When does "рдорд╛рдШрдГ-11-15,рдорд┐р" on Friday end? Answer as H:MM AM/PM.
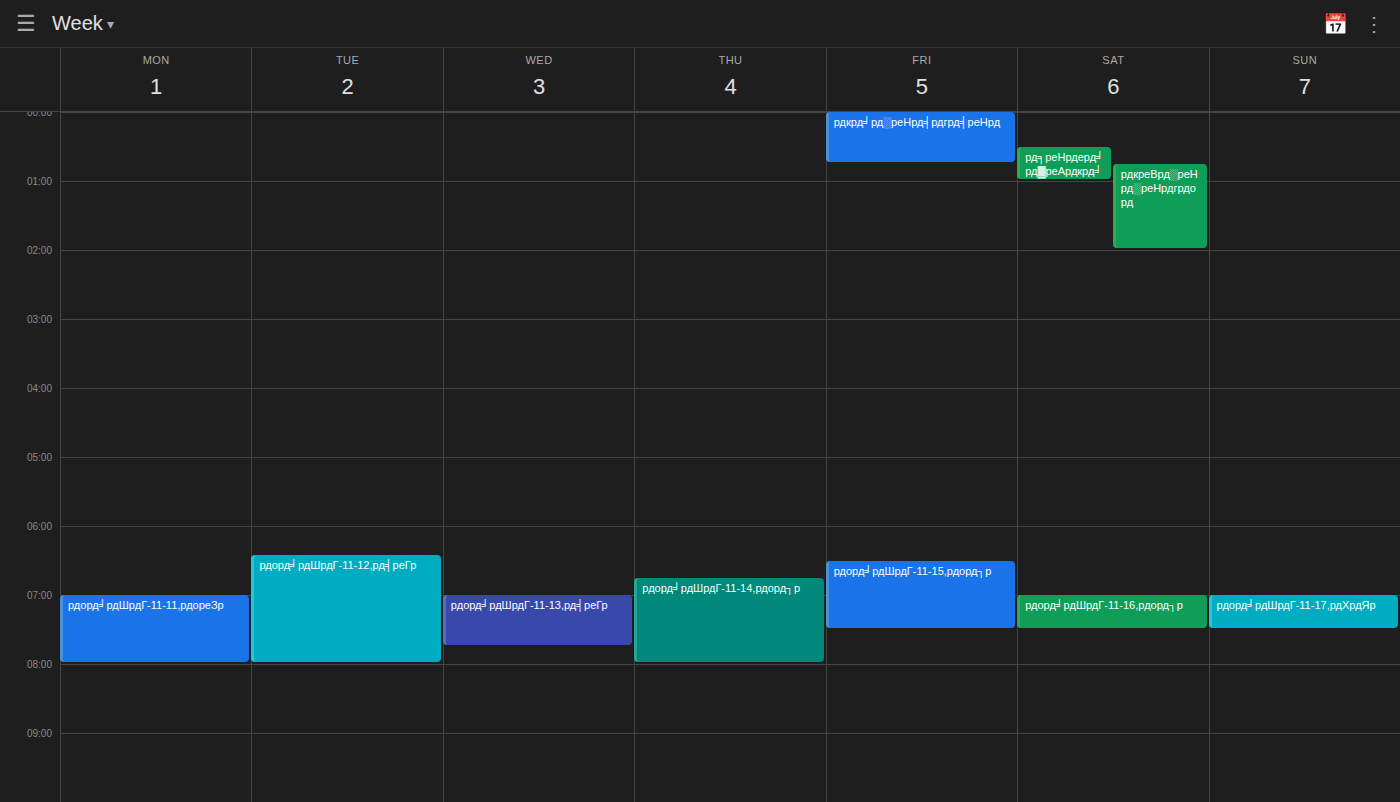
7:30 AM